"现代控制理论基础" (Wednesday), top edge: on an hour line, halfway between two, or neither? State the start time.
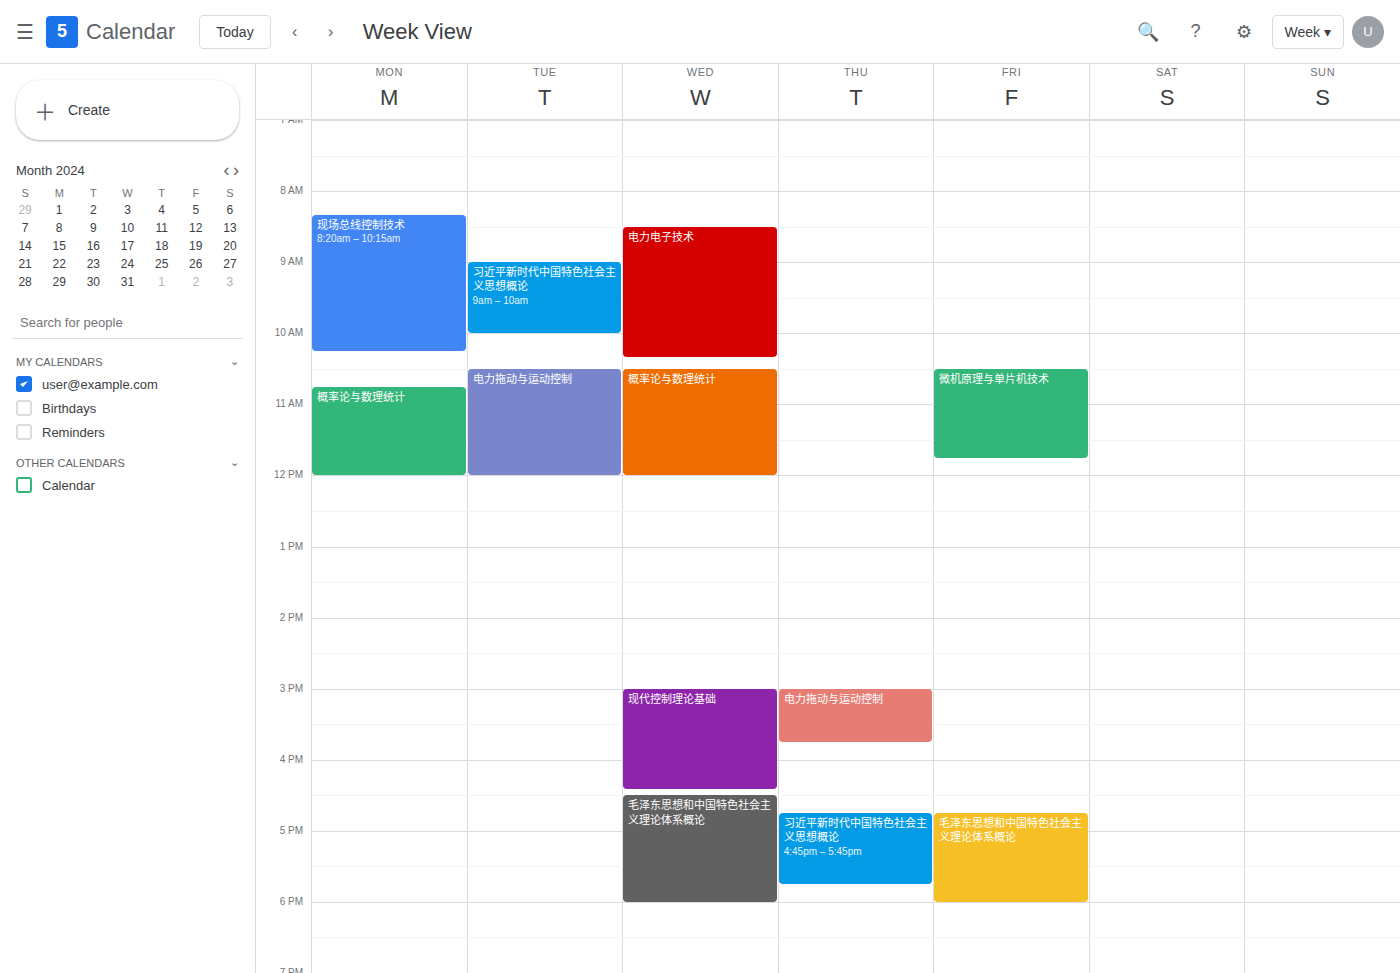
15:00 -- exactly on the 15:00 line.